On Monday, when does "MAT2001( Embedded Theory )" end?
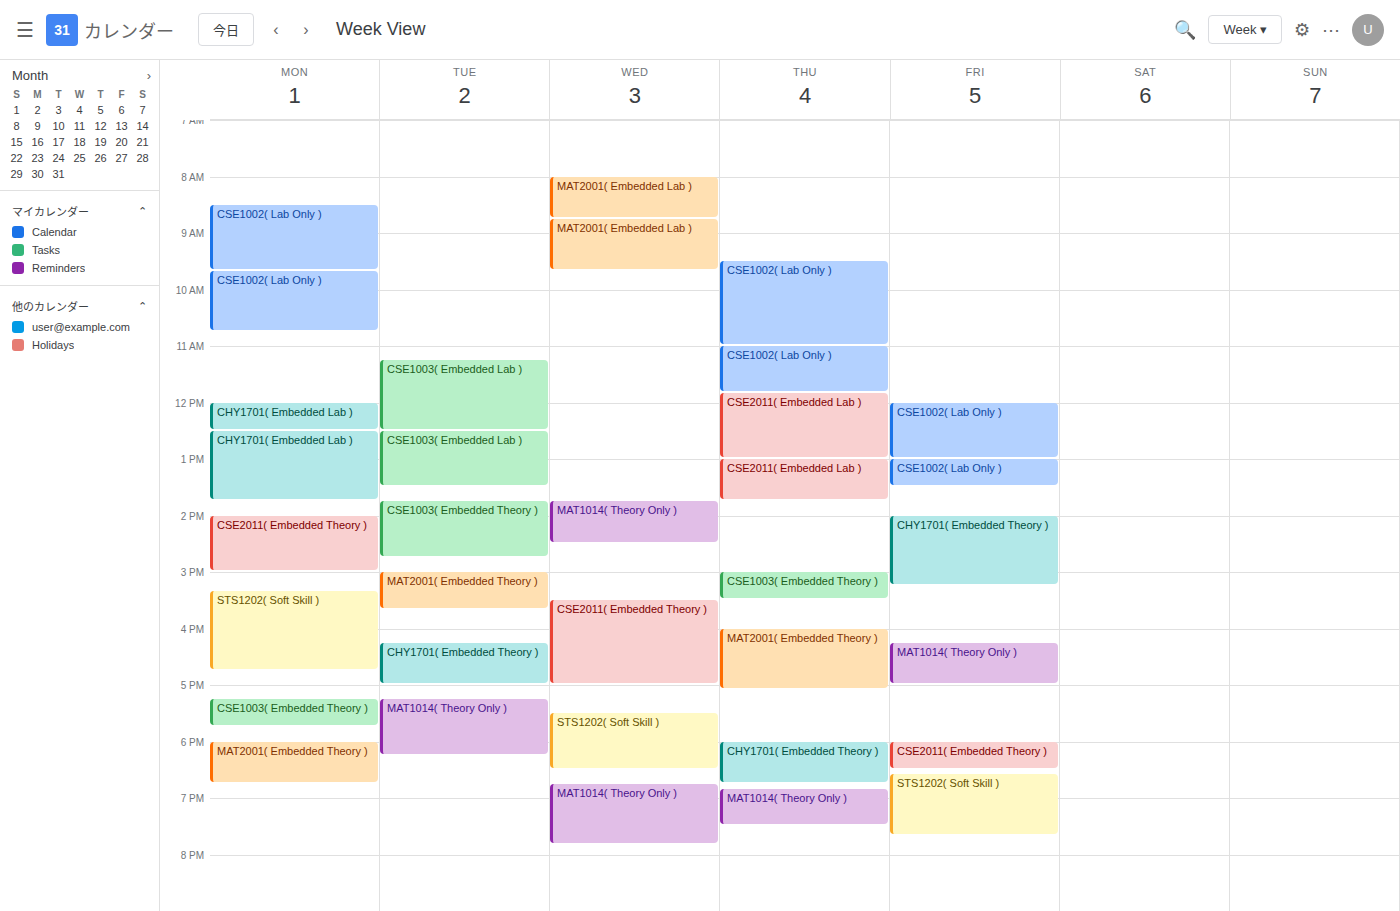
6:45 PM